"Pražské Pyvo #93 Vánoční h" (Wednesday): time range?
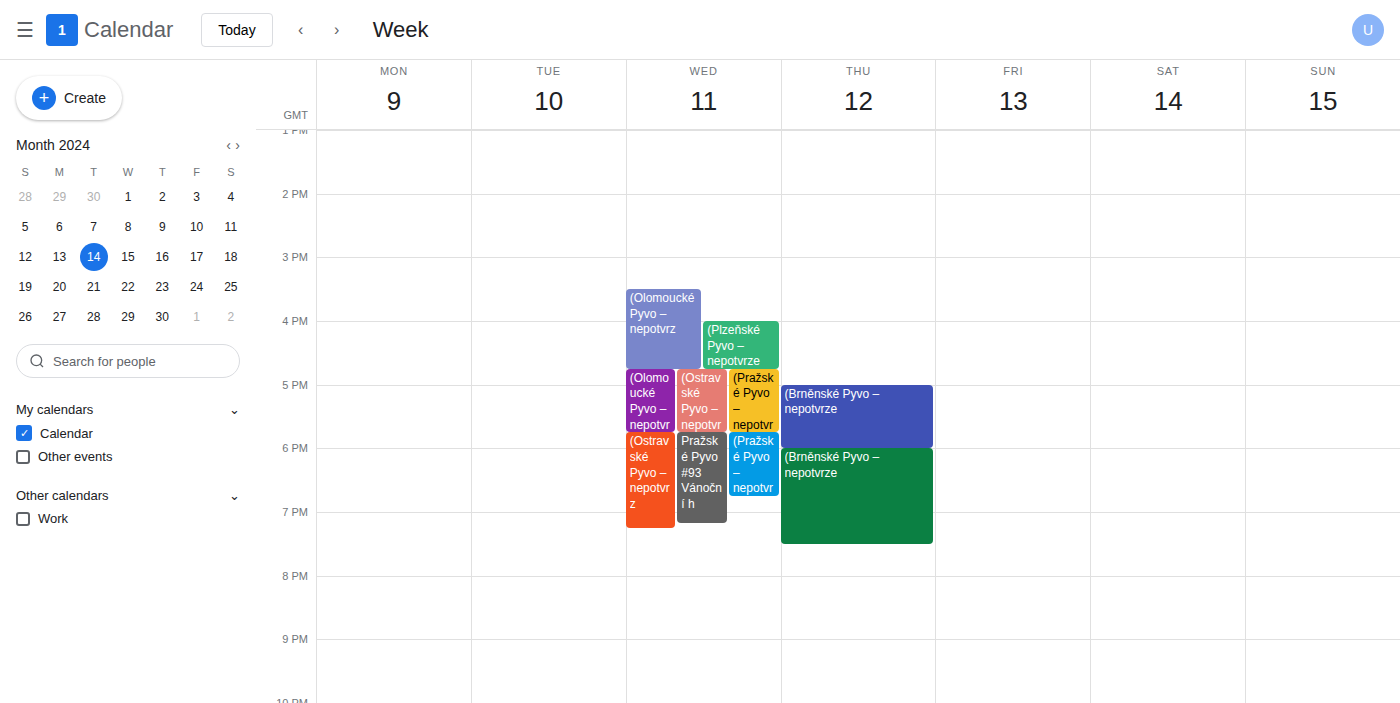
5:45 PM to 7:10 PM